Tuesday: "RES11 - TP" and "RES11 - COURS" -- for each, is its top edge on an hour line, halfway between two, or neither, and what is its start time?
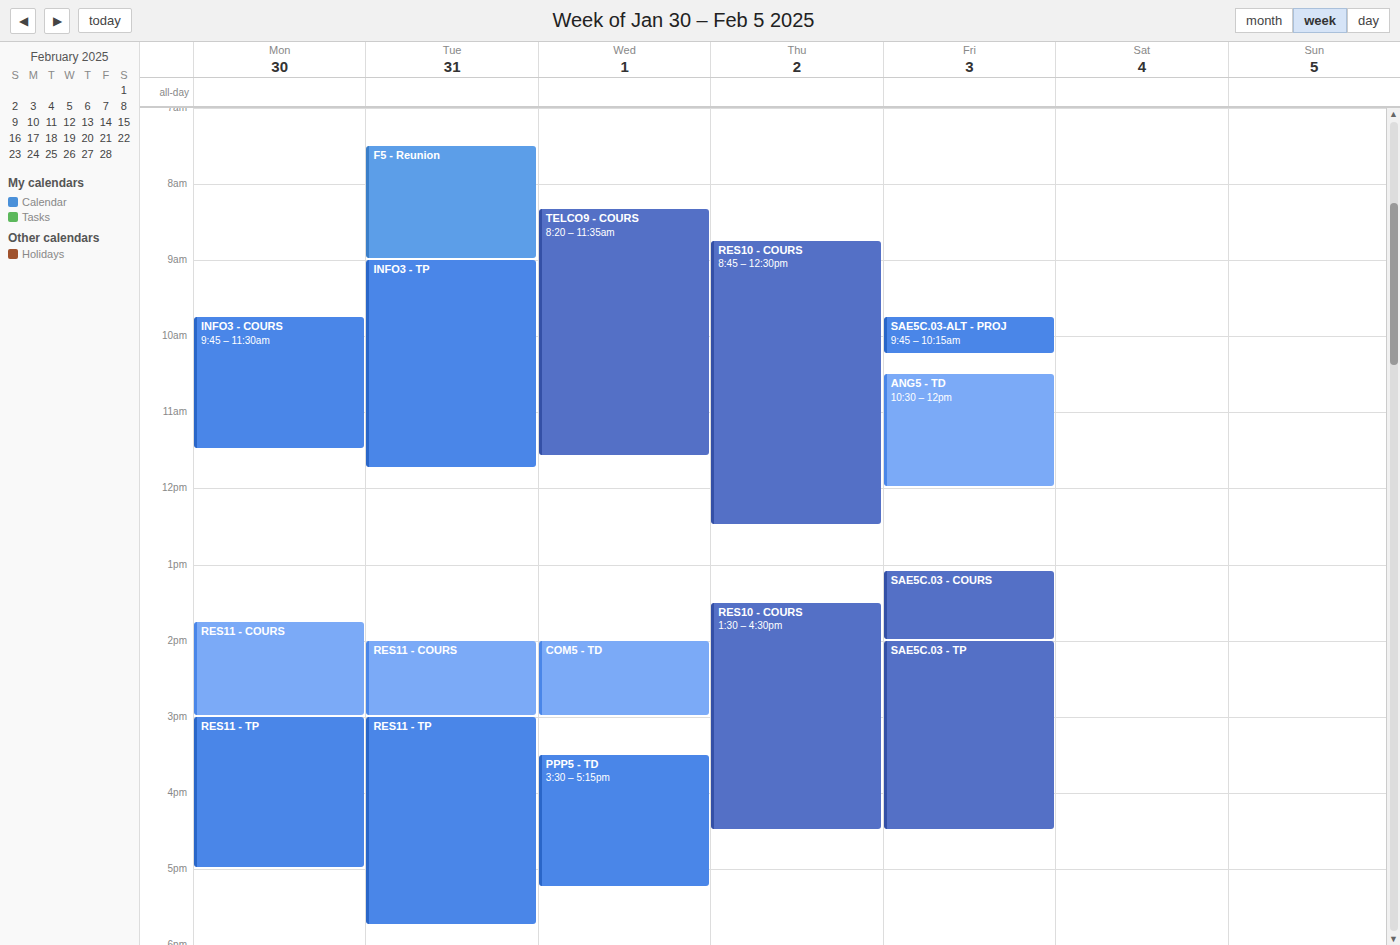
"RES11 - TP": 3:00 PM, exactly on the 3 PM line. "RES11 - COURS": 2:00 PM, exactly on the 2 PM line.